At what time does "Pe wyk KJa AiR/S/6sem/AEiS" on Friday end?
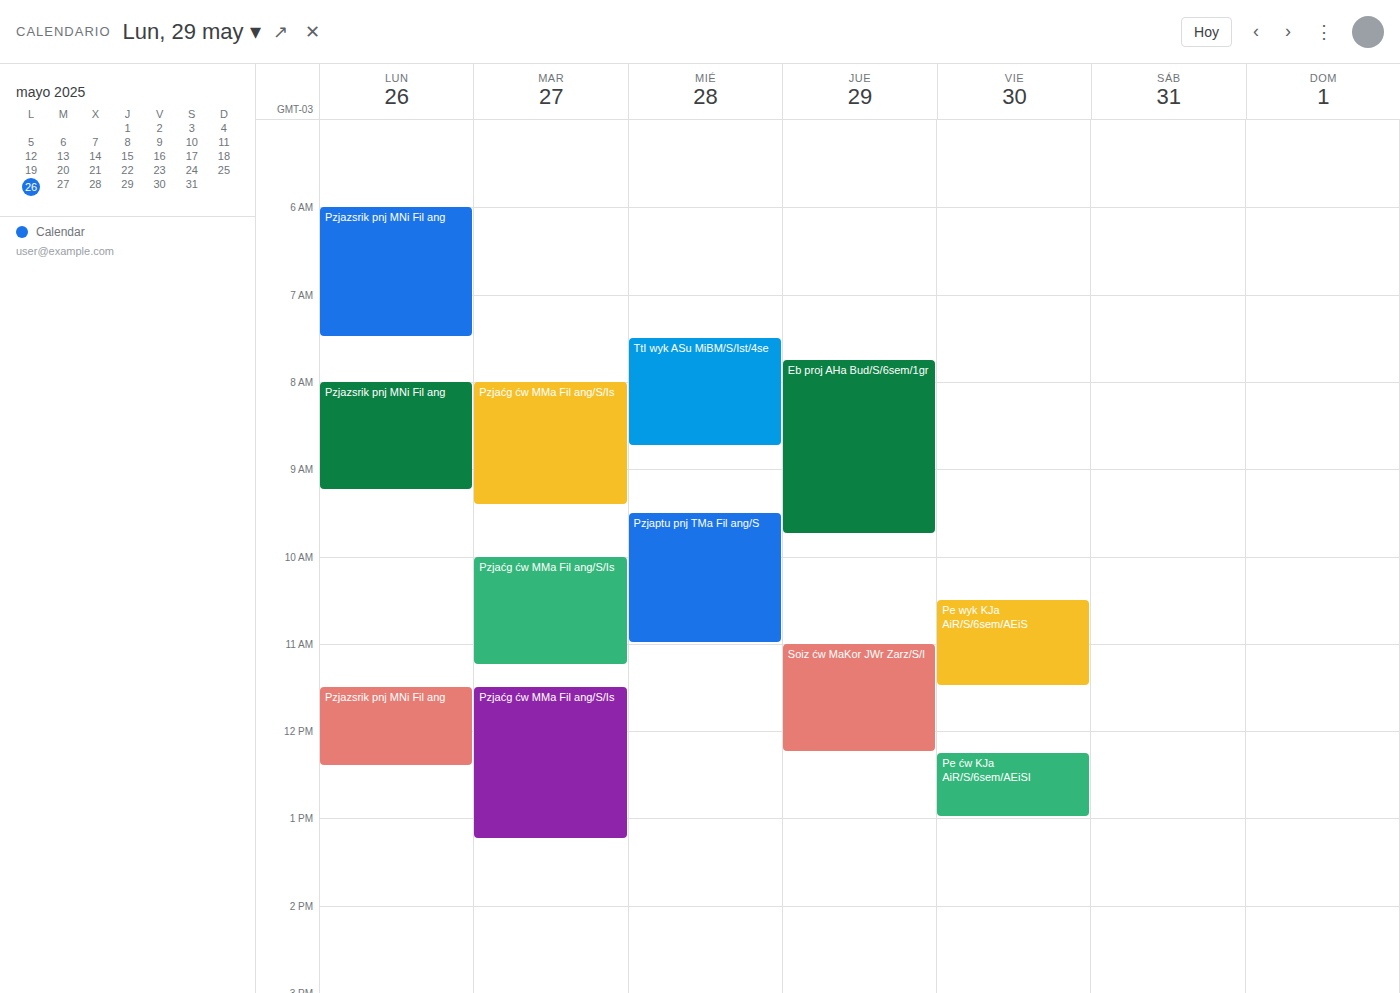
11:30 AM